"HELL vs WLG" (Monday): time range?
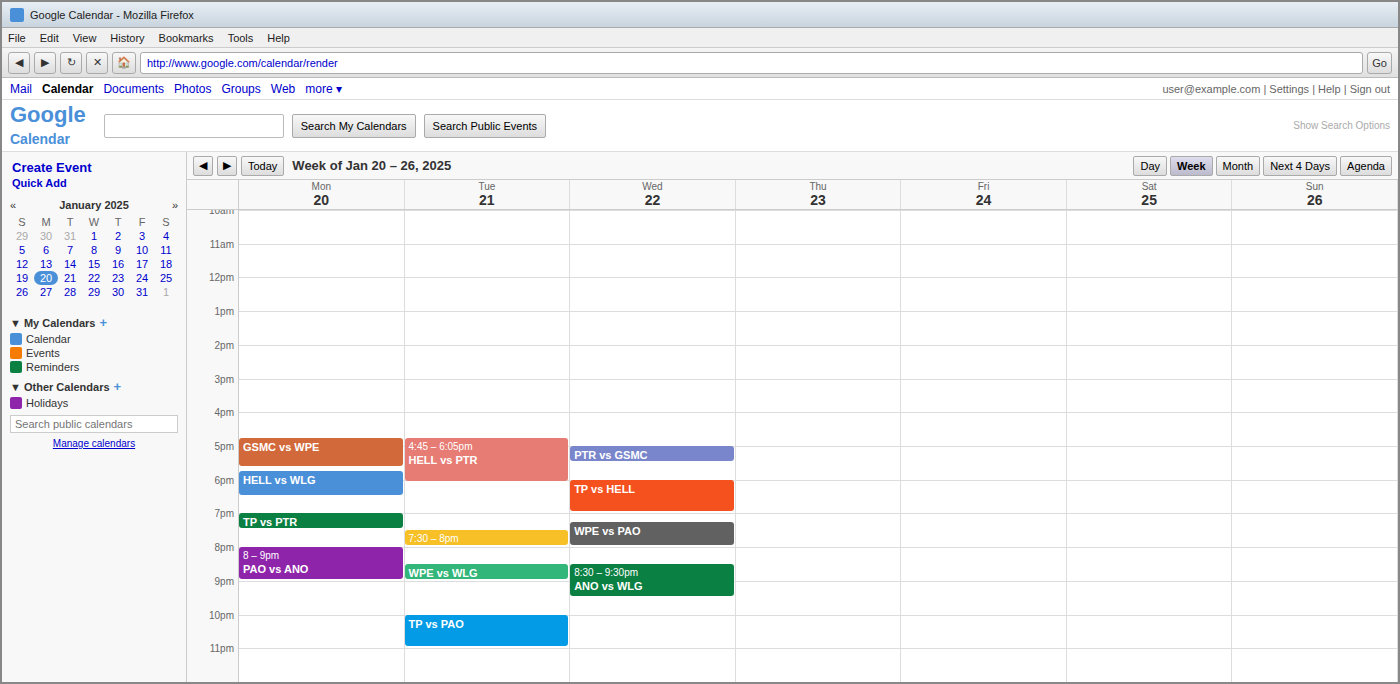
17:45 to 18:30